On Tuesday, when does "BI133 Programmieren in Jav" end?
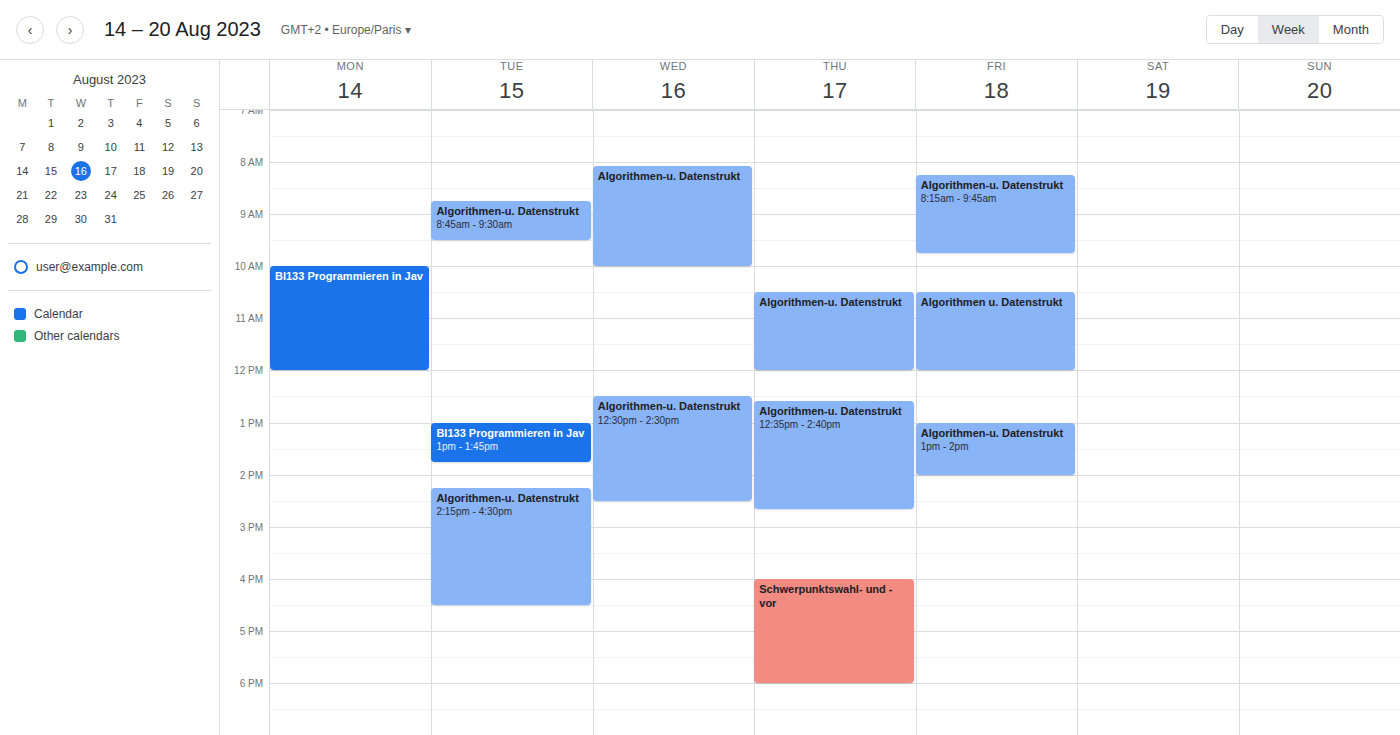
1:45 PM